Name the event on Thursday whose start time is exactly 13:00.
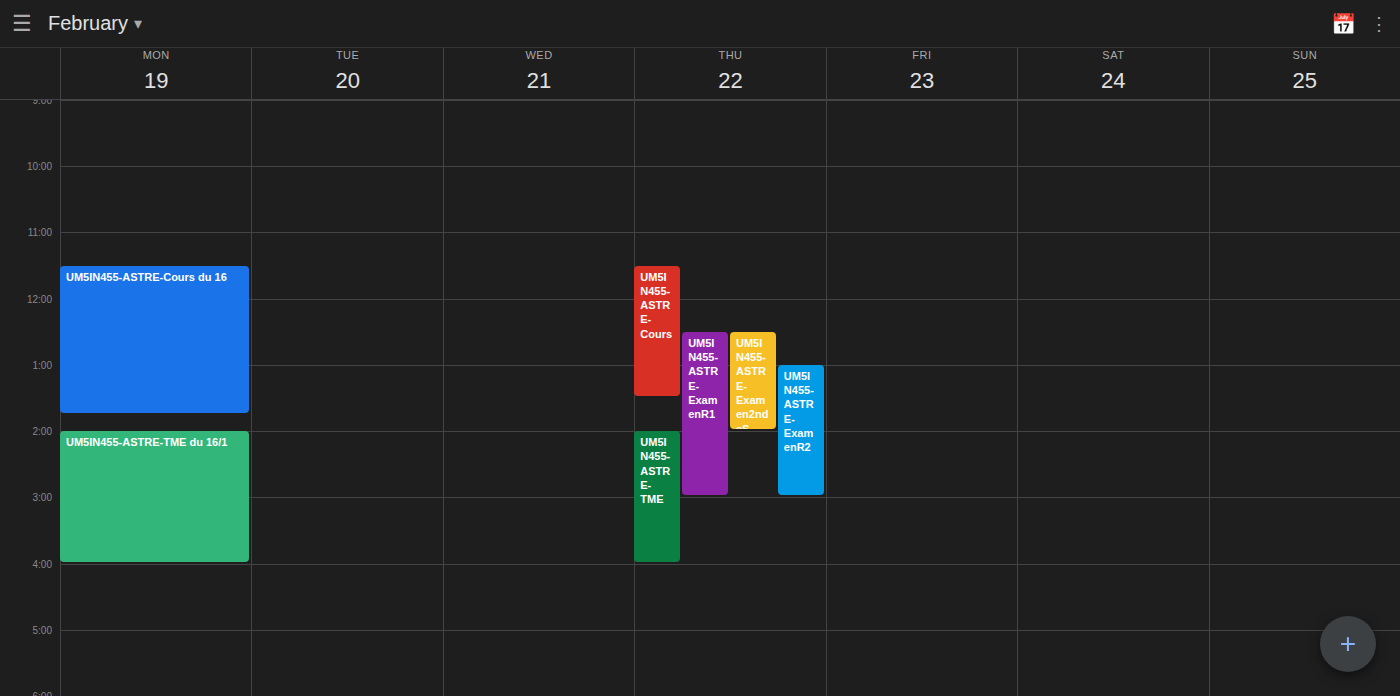
"UM5IN455-ASTRE-ExamenR2"